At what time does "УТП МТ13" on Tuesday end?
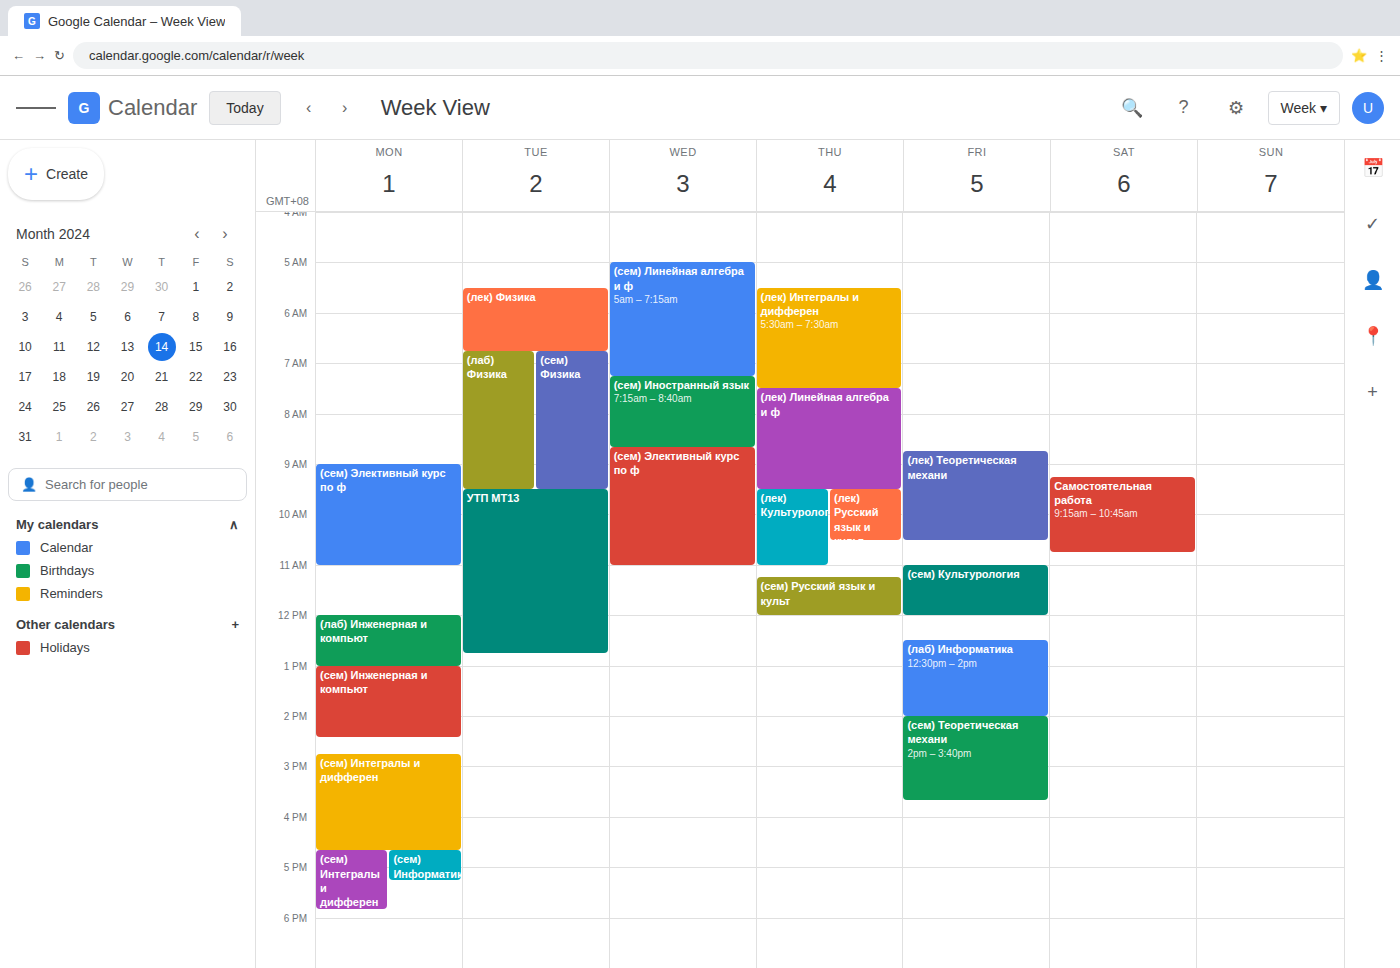
12:45 PM